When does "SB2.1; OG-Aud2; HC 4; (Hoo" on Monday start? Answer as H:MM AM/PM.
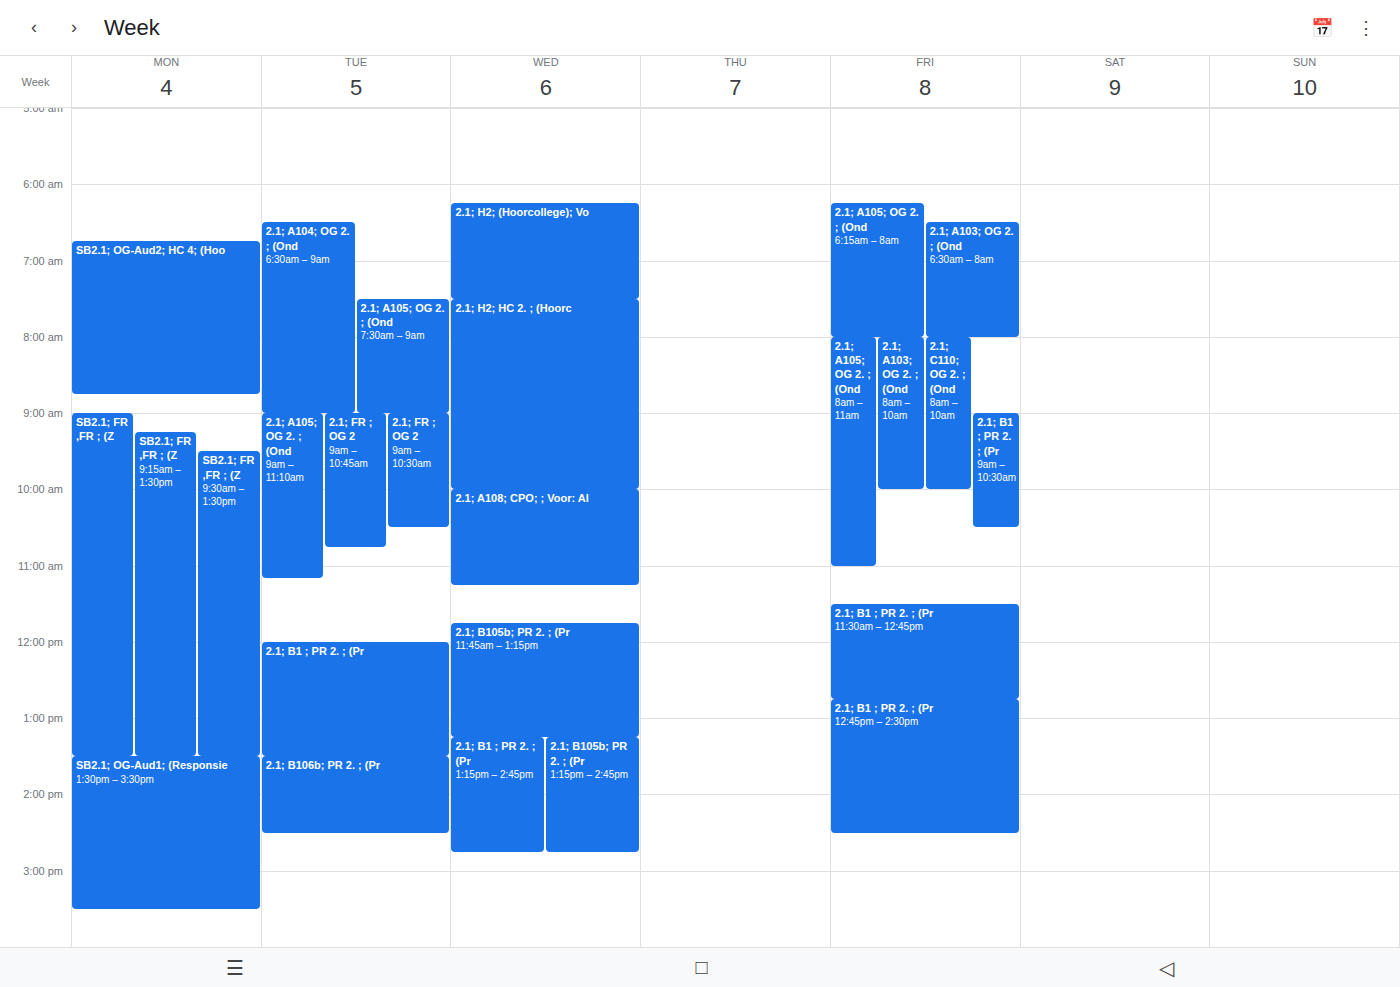
6:45 AM